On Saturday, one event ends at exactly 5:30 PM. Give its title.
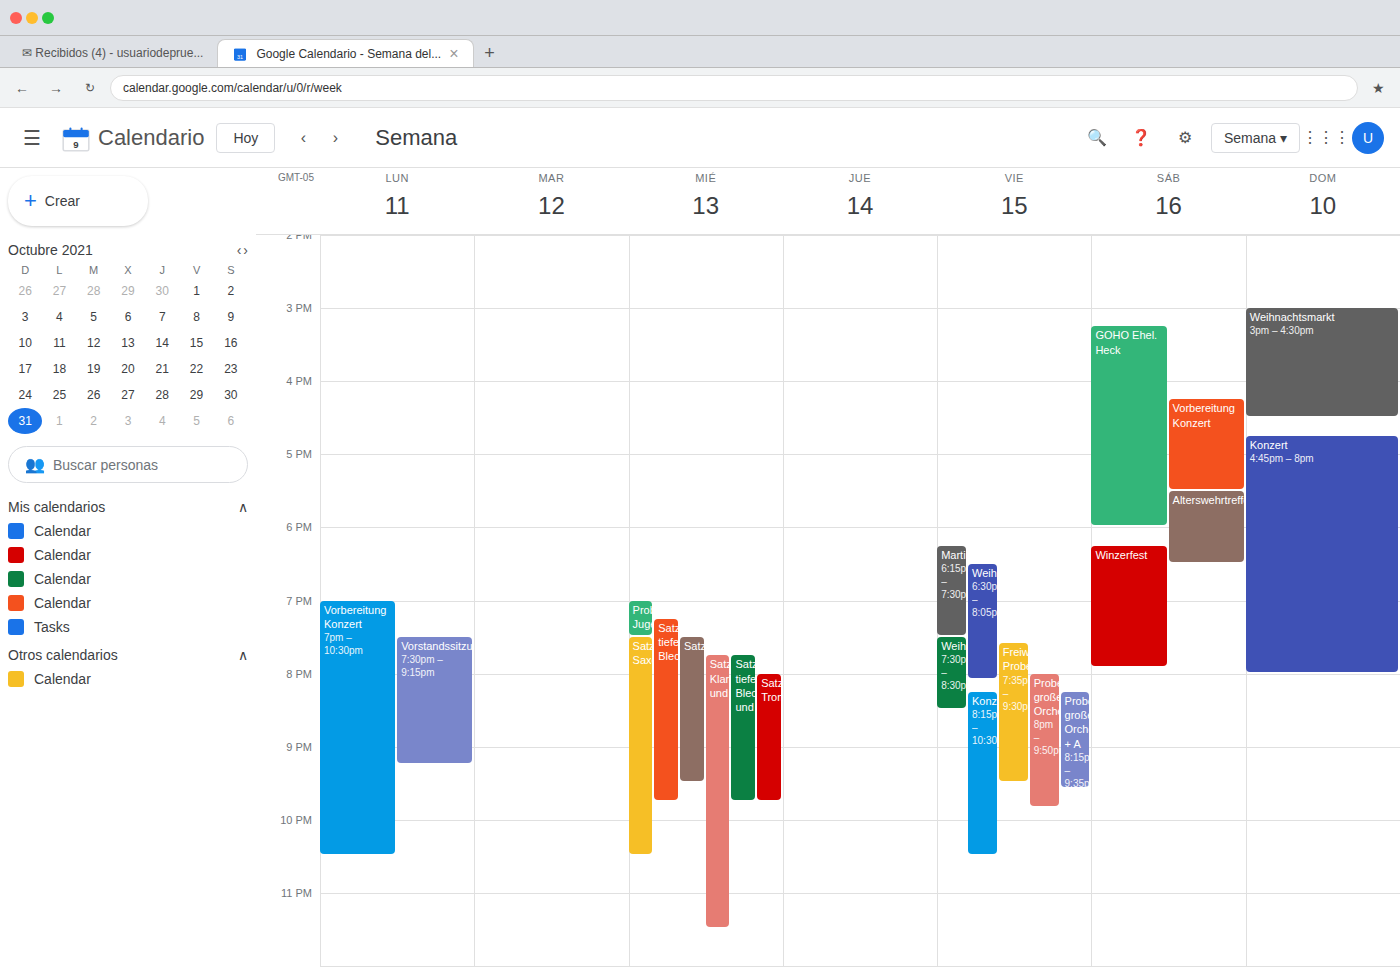
"Vorbereitung Konzert"